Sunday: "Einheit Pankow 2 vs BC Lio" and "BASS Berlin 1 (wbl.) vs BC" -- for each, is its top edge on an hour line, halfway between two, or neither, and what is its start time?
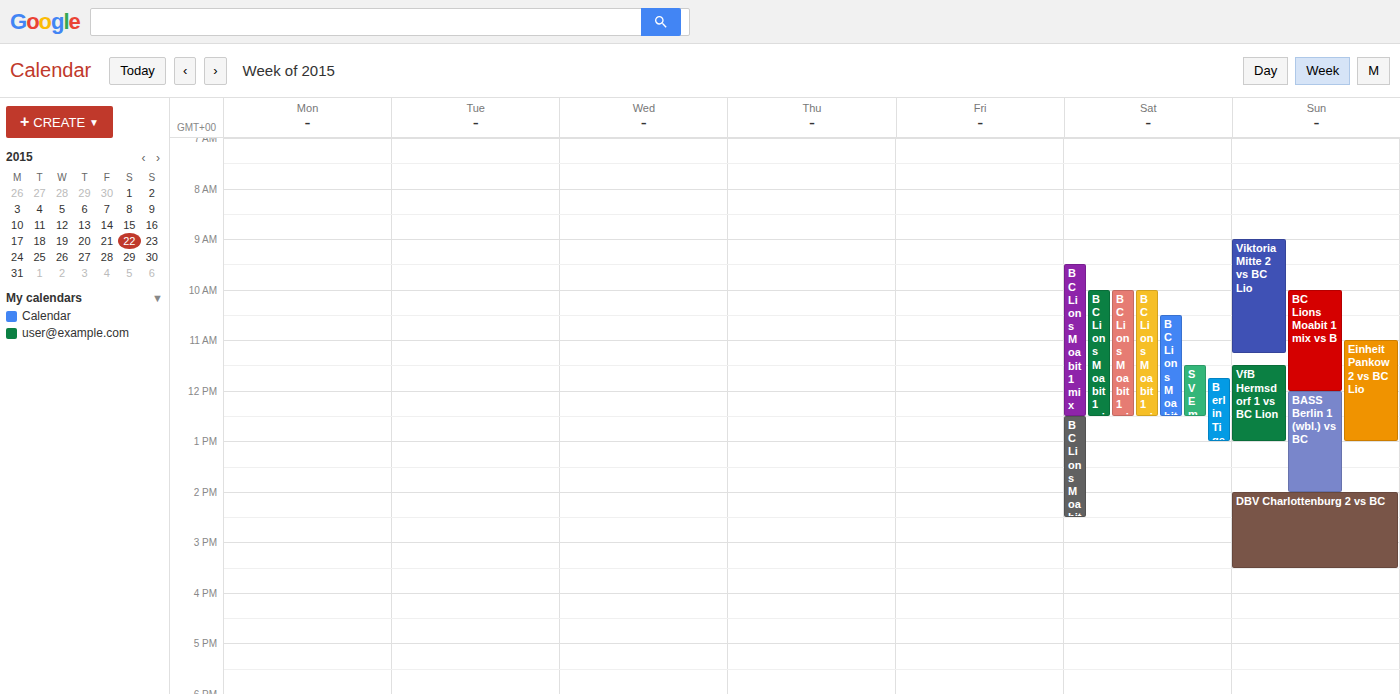
"Einheit Pankow 2 vs BC Lio": 11:00 AM, exactly on the 11 AM line. "BASS Berlin 1 (wbl.) vs BC": 12:00 PM, exactly on the 12 PM line.